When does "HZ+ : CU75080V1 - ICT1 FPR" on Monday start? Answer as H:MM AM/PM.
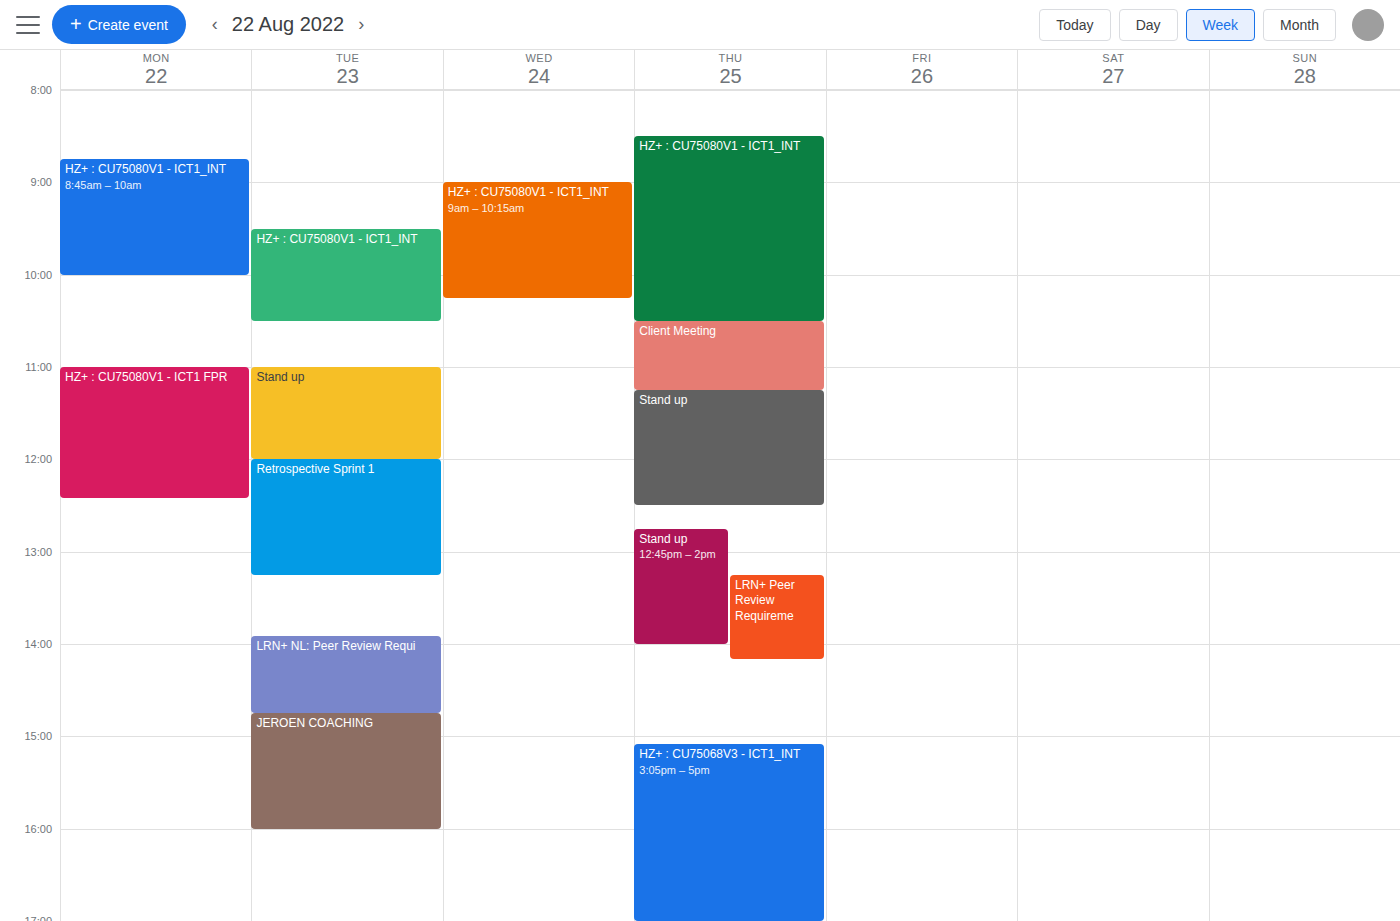
11:00 AM